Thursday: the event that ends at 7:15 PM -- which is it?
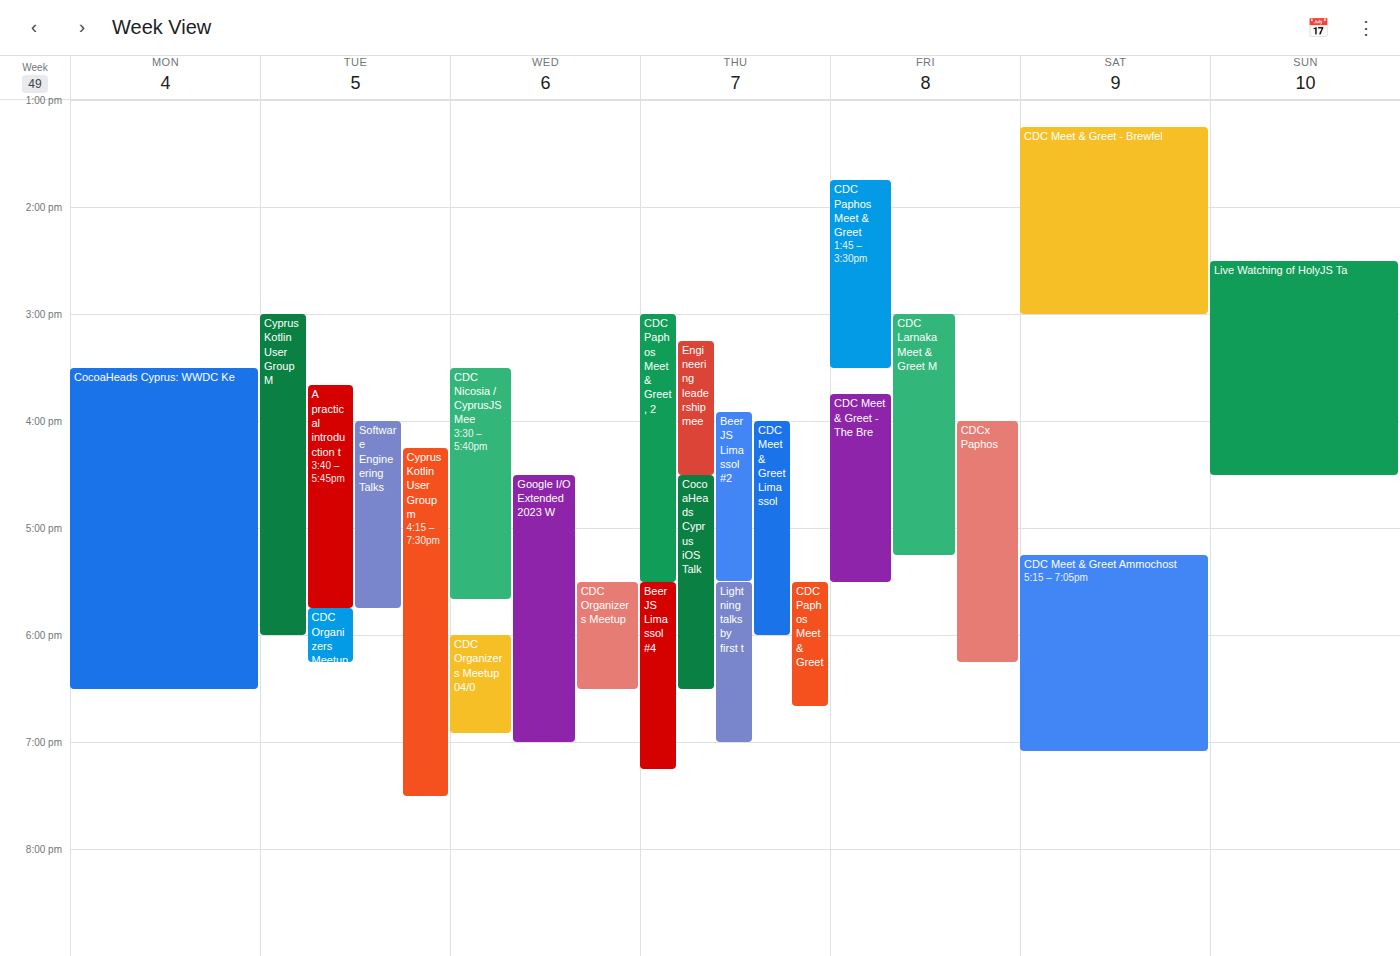
"BeerJS Limassol #4"